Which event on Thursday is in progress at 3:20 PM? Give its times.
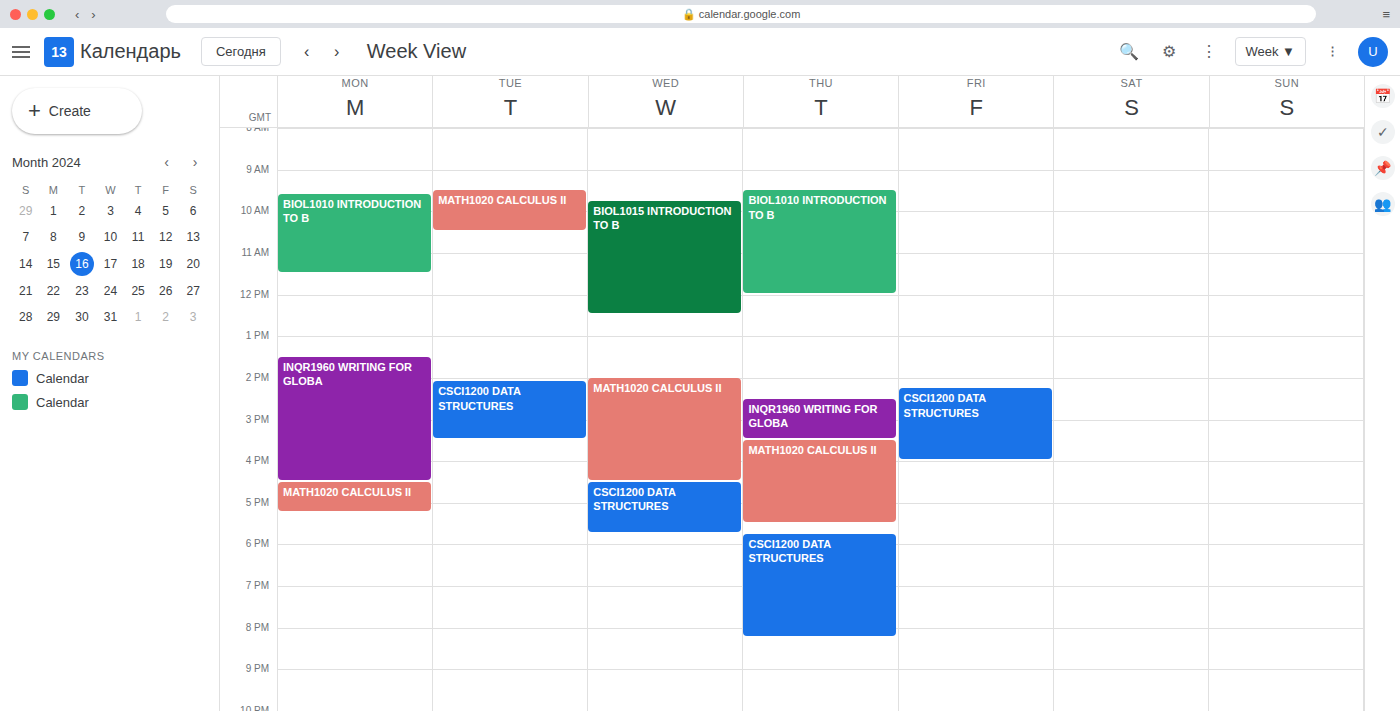
"INQR1960 WRITING FOR GLOBA", 2:30 PM to 3:30 PM